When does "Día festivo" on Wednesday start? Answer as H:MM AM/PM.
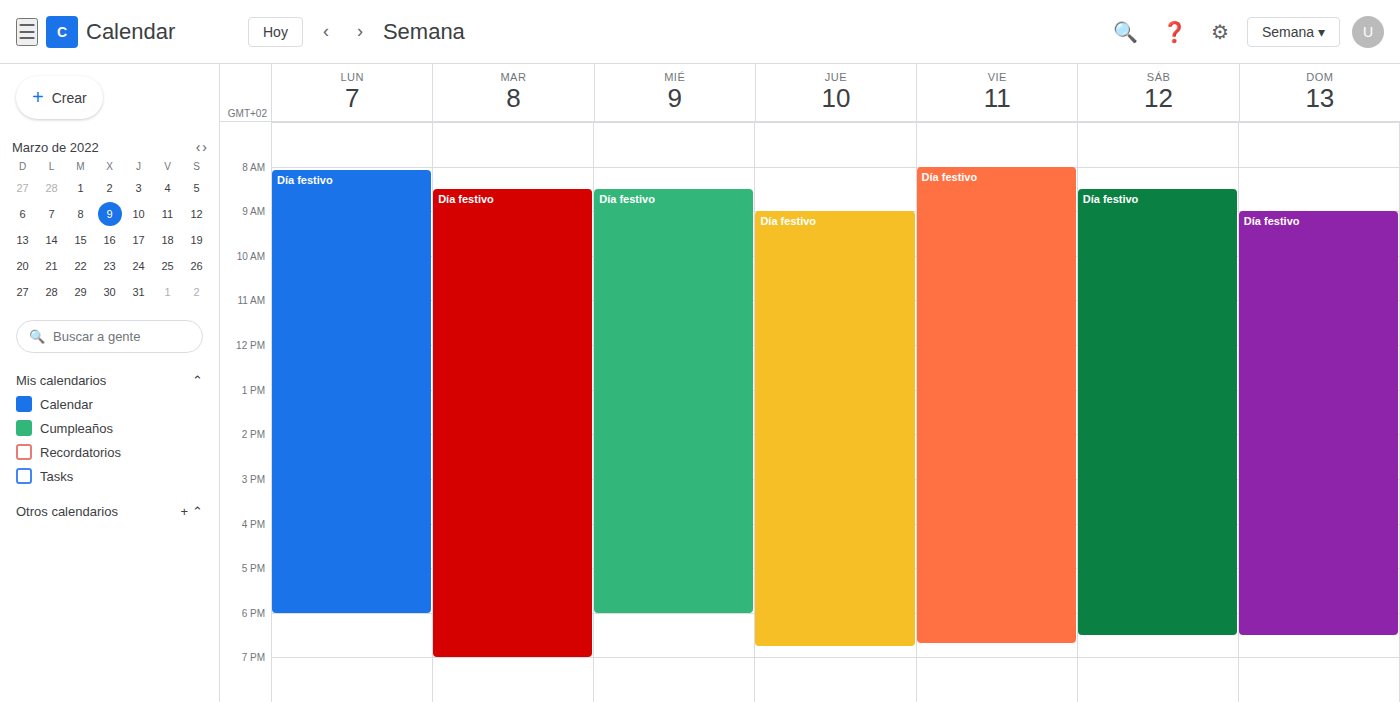
8:30 AM